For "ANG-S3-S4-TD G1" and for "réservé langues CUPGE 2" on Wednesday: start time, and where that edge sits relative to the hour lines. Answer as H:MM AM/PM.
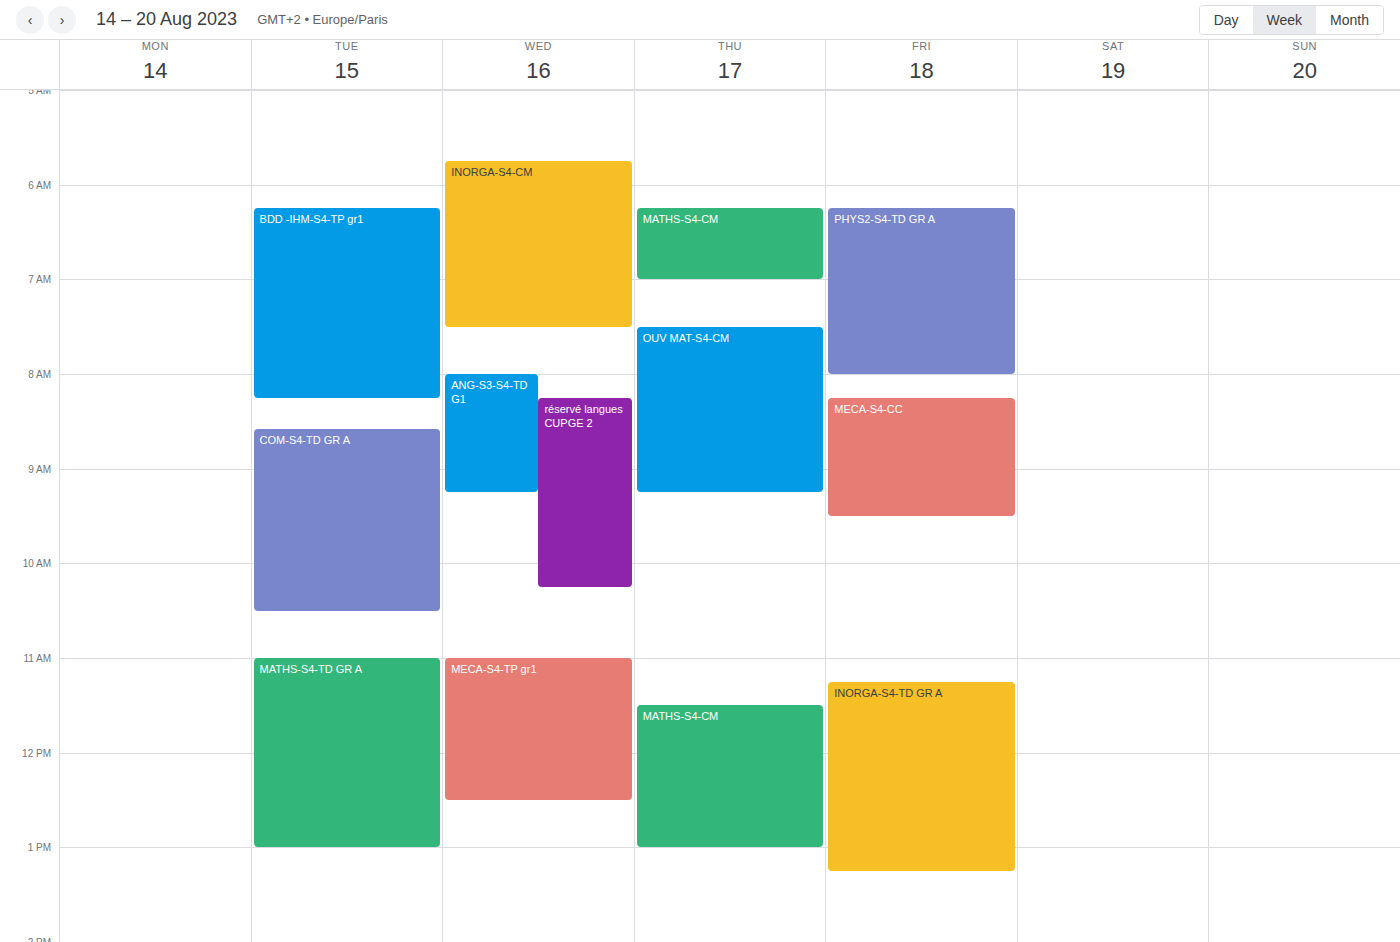
"ANG-S3-S4-TD G1": 8:00 AM, exactly on the 8 AM line. "réservé langues CUPGE 2": 8:15 AM, neither: a quarter of the way from the 8 AM line to the 9 AM line.